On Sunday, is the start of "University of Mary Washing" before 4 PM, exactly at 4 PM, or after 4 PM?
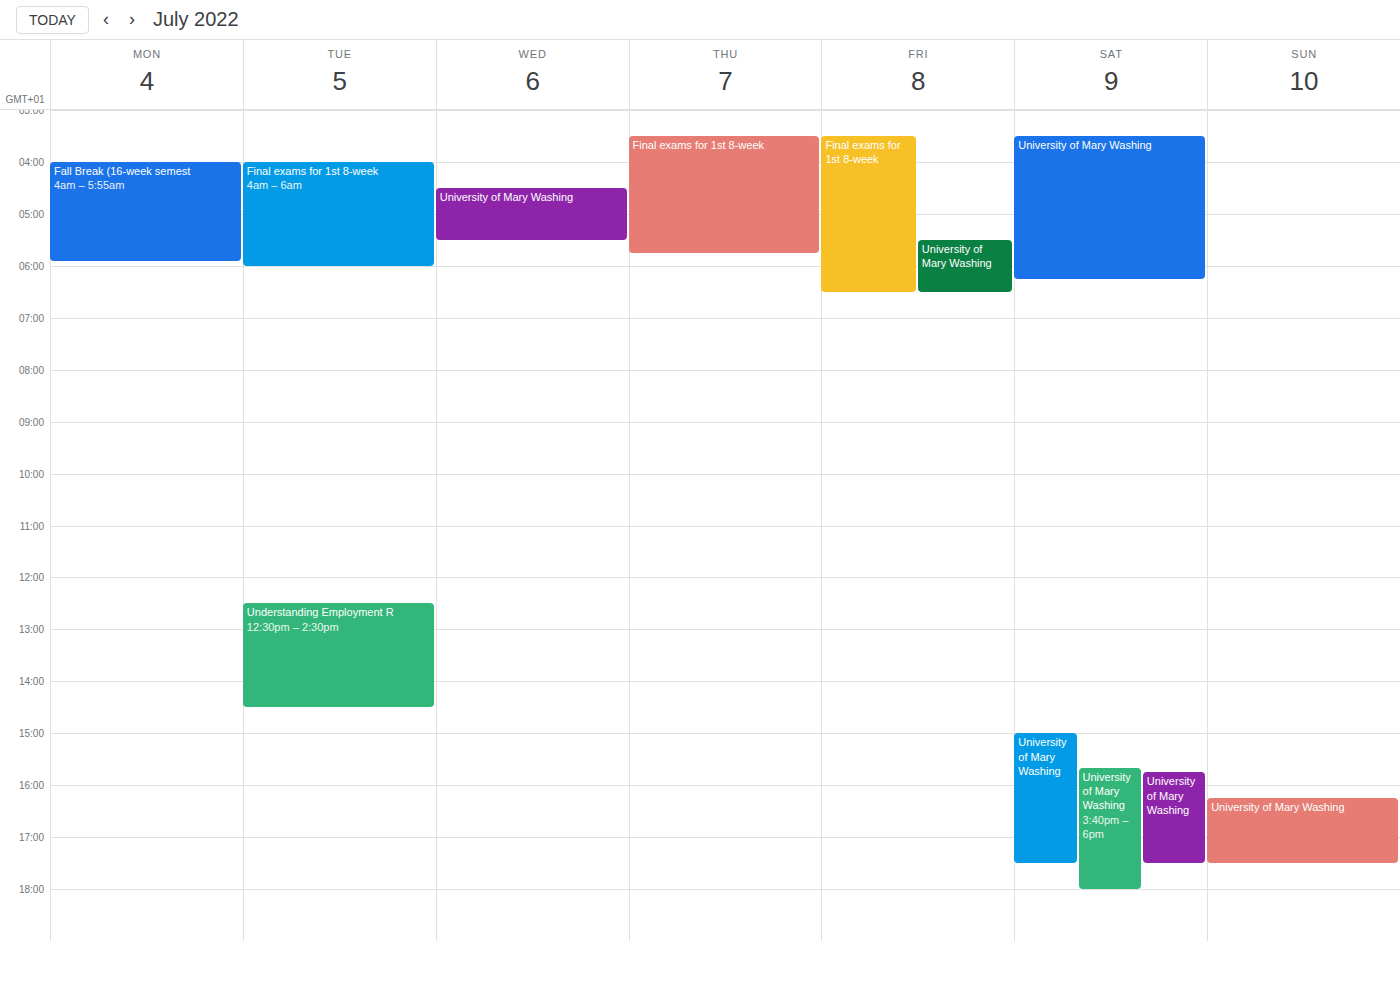
4:15 PM -- after 4 PM, 15 minutes below the 4 PM line.